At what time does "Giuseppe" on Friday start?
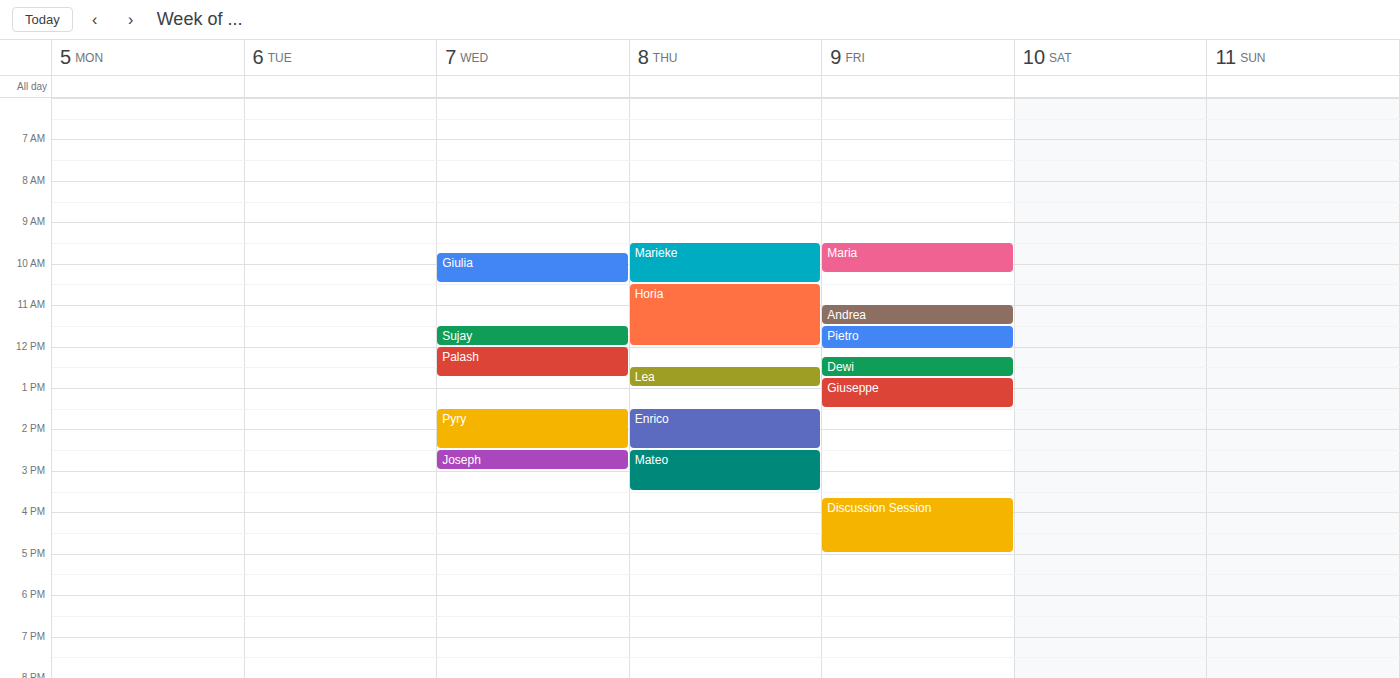
12:45